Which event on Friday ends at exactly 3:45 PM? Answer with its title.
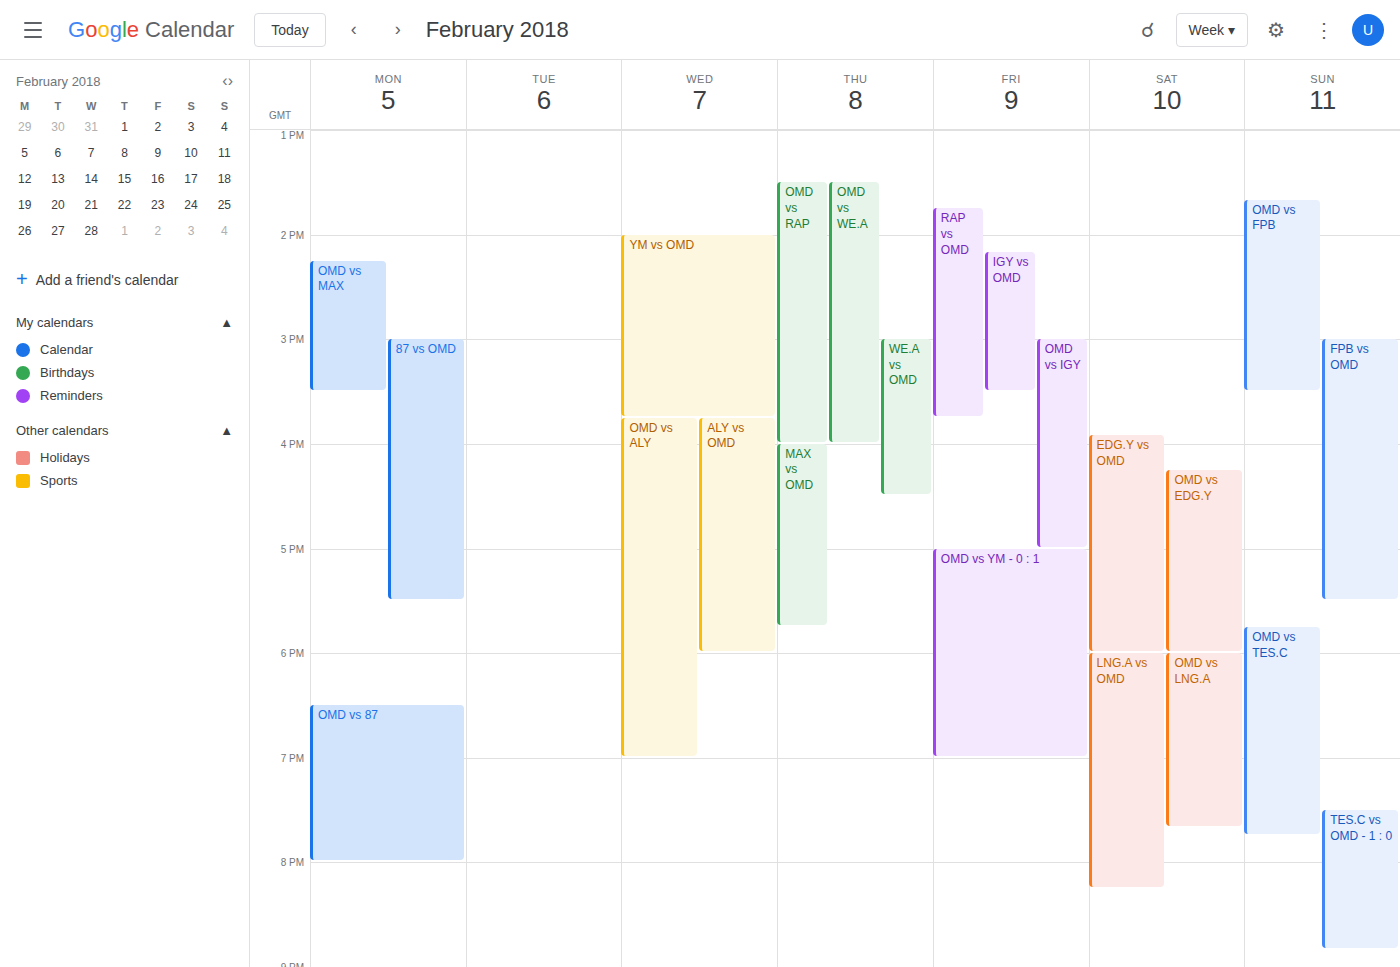
"RAP vs OMD"